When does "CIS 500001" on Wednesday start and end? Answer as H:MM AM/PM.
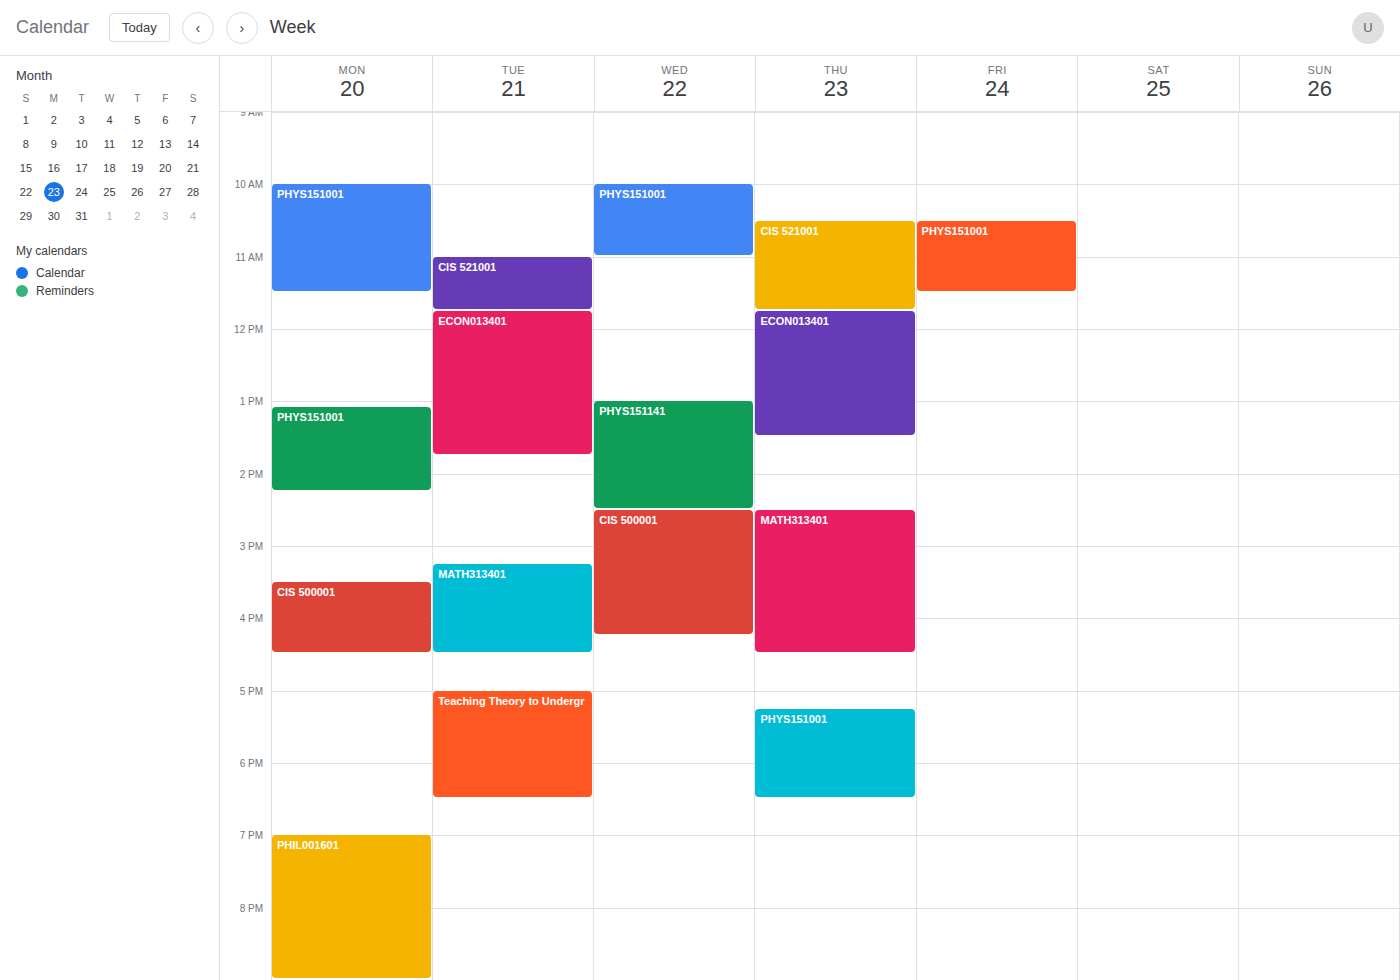
2:30 PM to 4:15 PM